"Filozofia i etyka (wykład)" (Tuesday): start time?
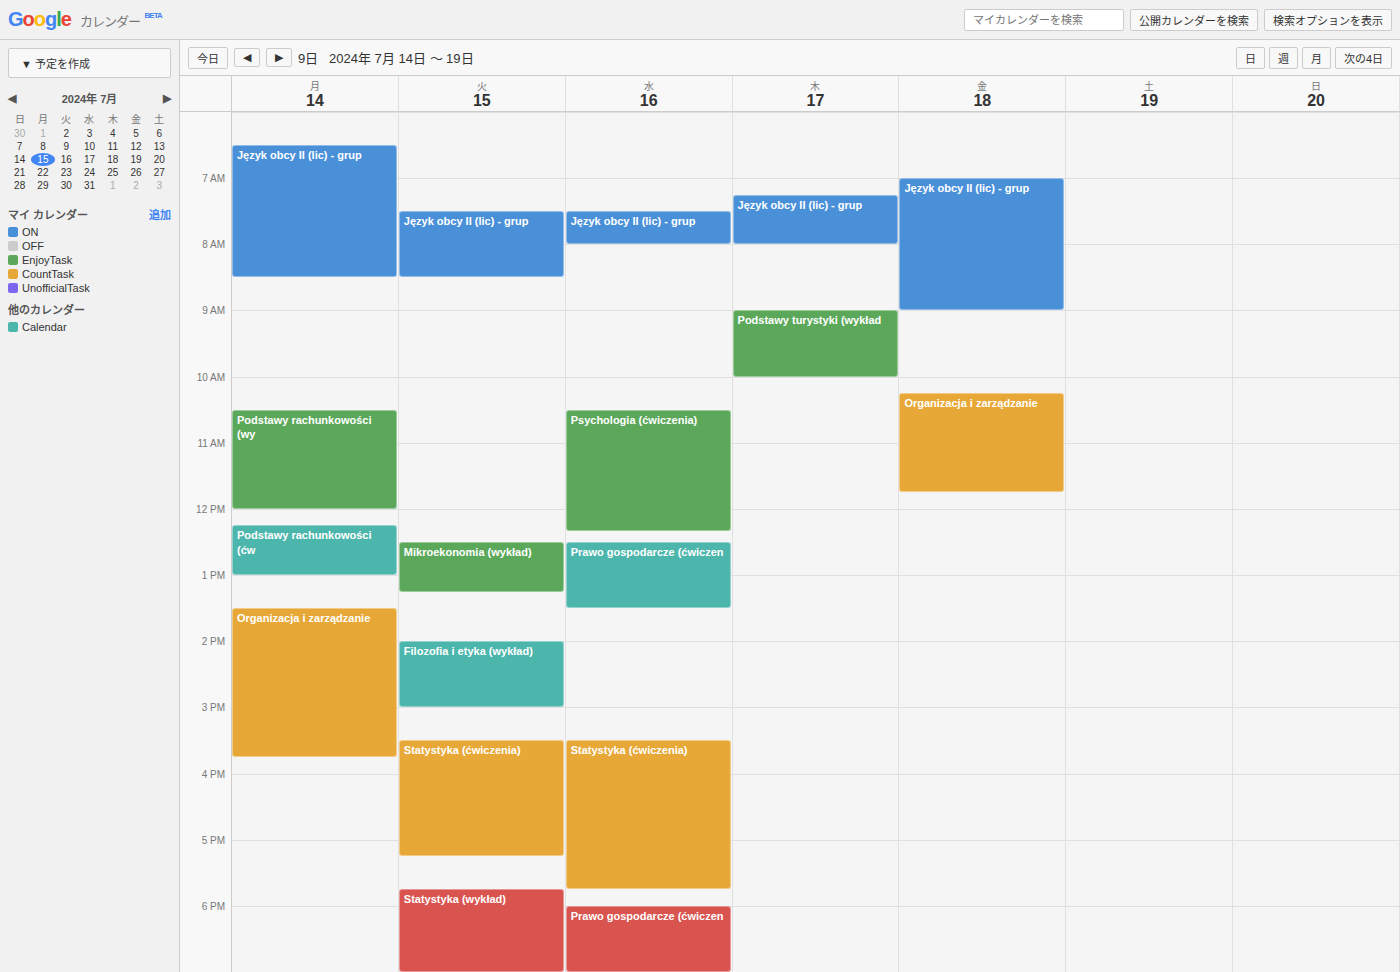
2:00 PM